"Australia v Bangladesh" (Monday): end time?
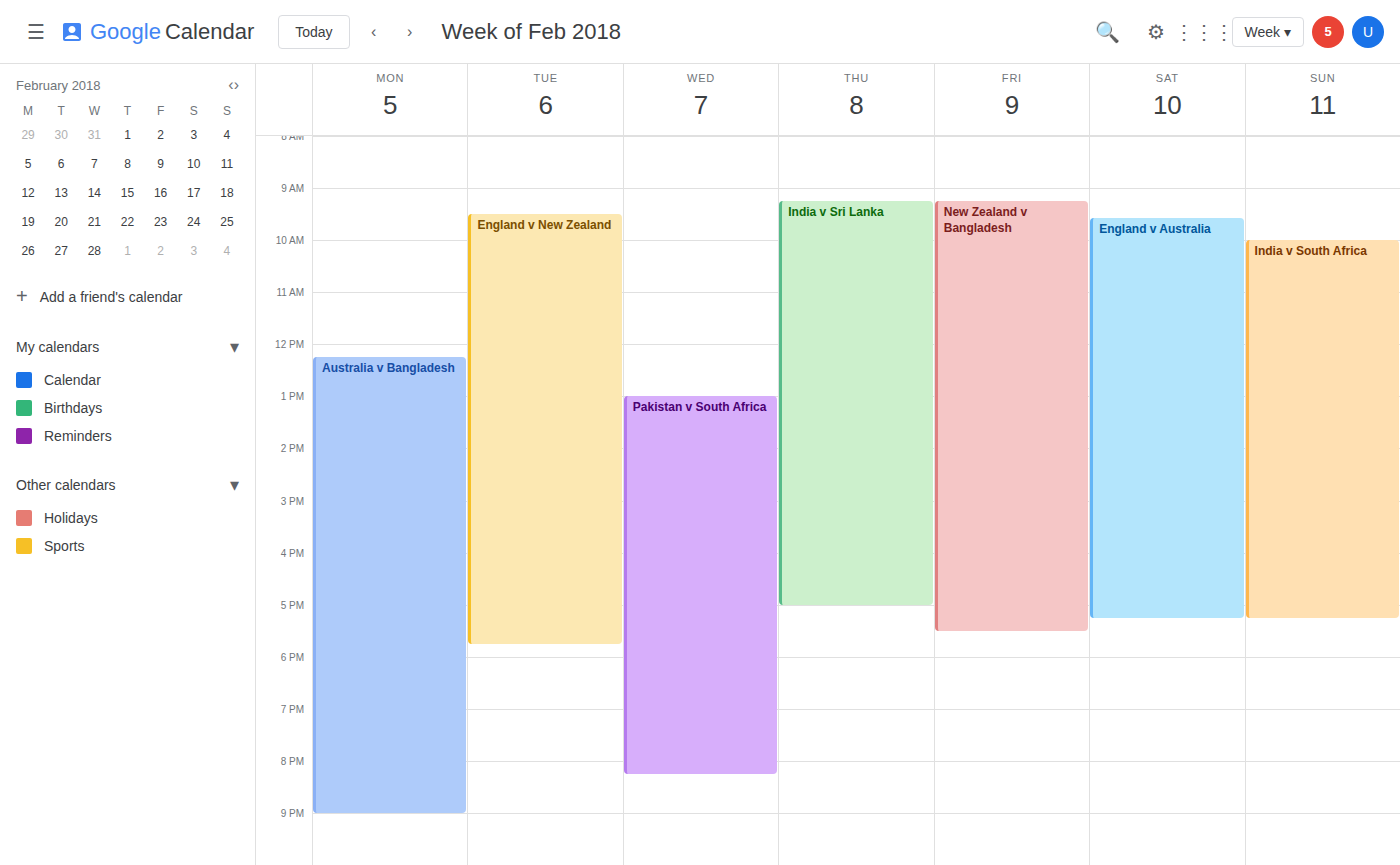
9:00 PM